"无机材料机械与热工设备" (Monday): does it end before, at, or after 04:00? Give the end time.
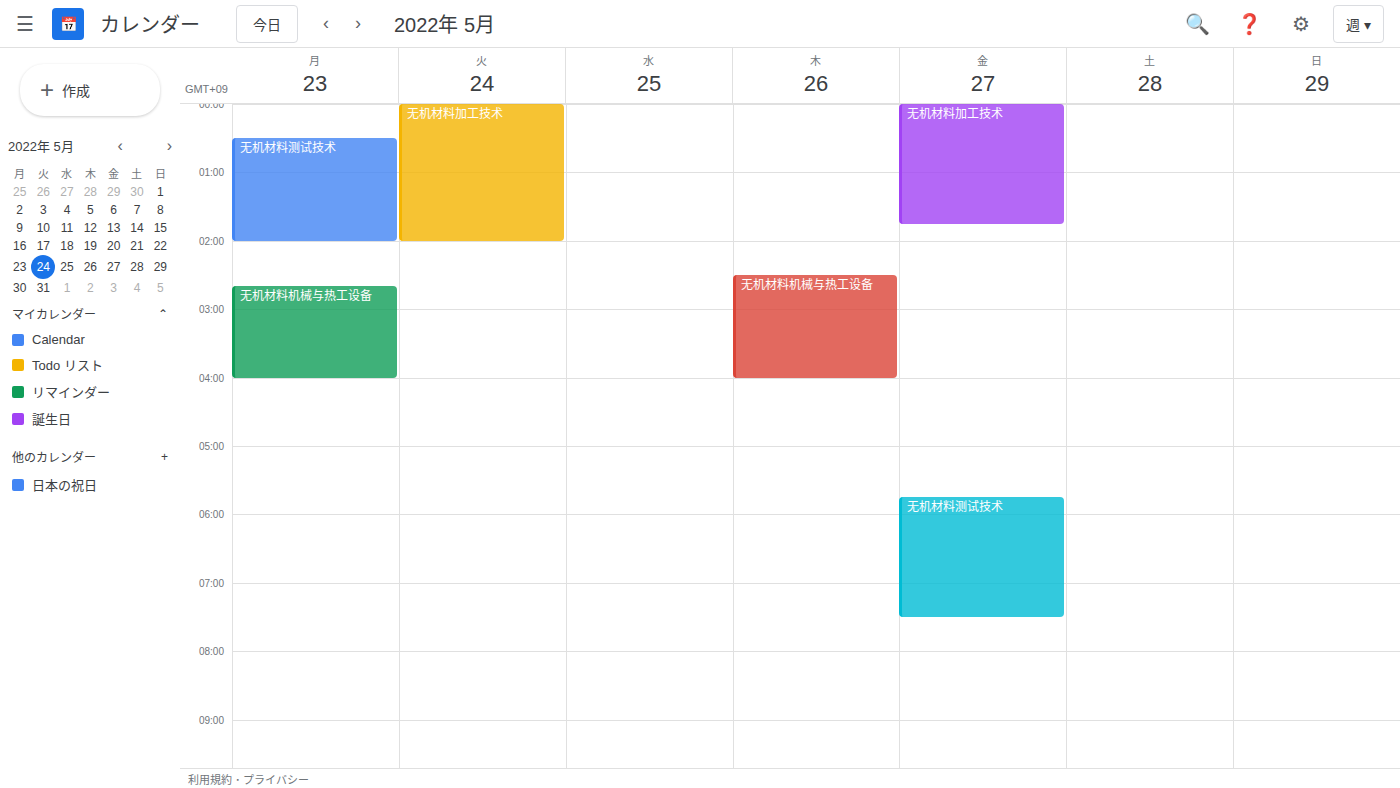
04:00 -- exactly at 04:00, on the 04:00 line.